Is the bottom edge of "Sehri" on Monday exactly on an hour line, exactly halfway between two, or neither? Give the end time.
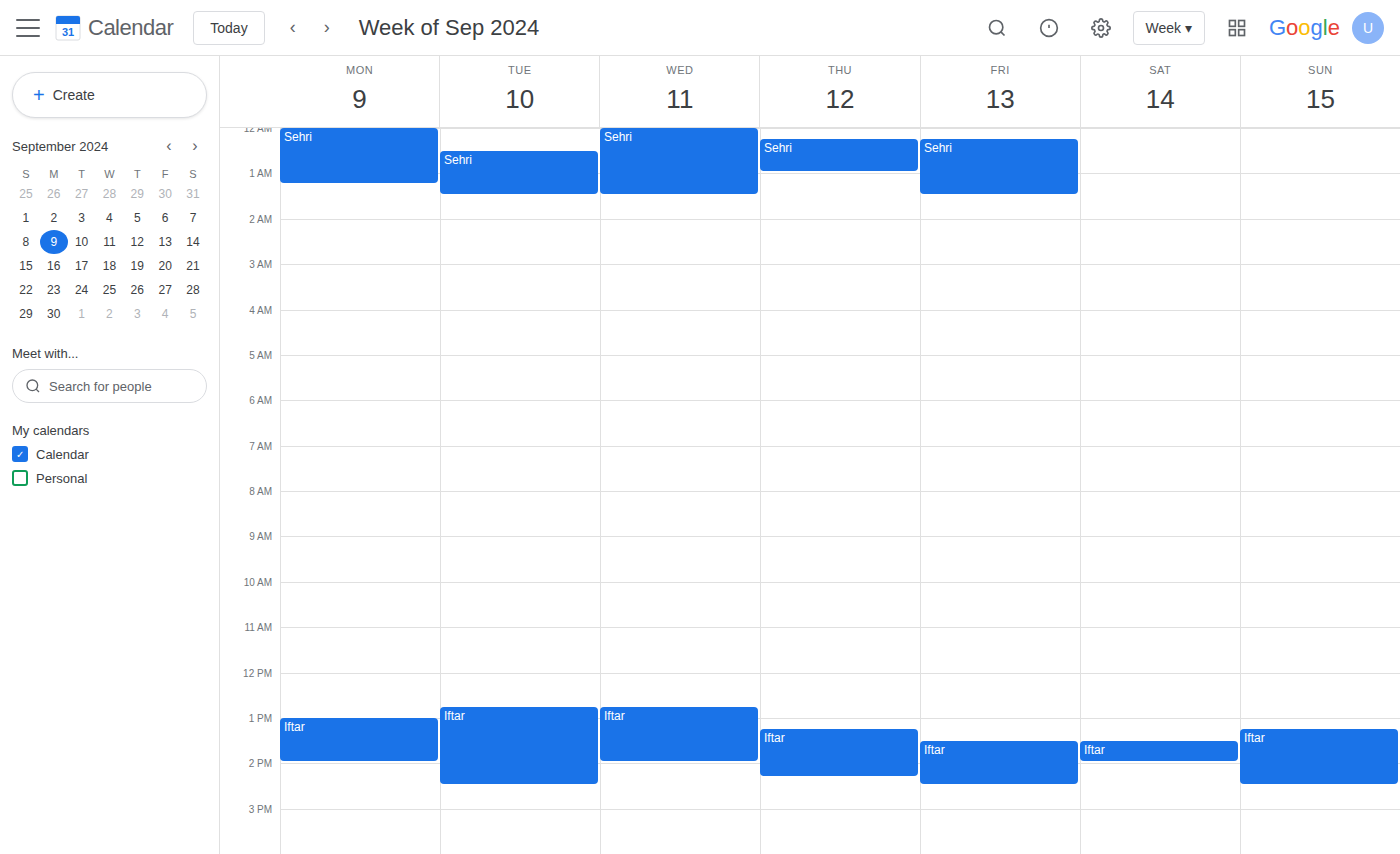
1:15 AM -- neither: a quarter of the way from the 1 AM line to the 2 AM line.